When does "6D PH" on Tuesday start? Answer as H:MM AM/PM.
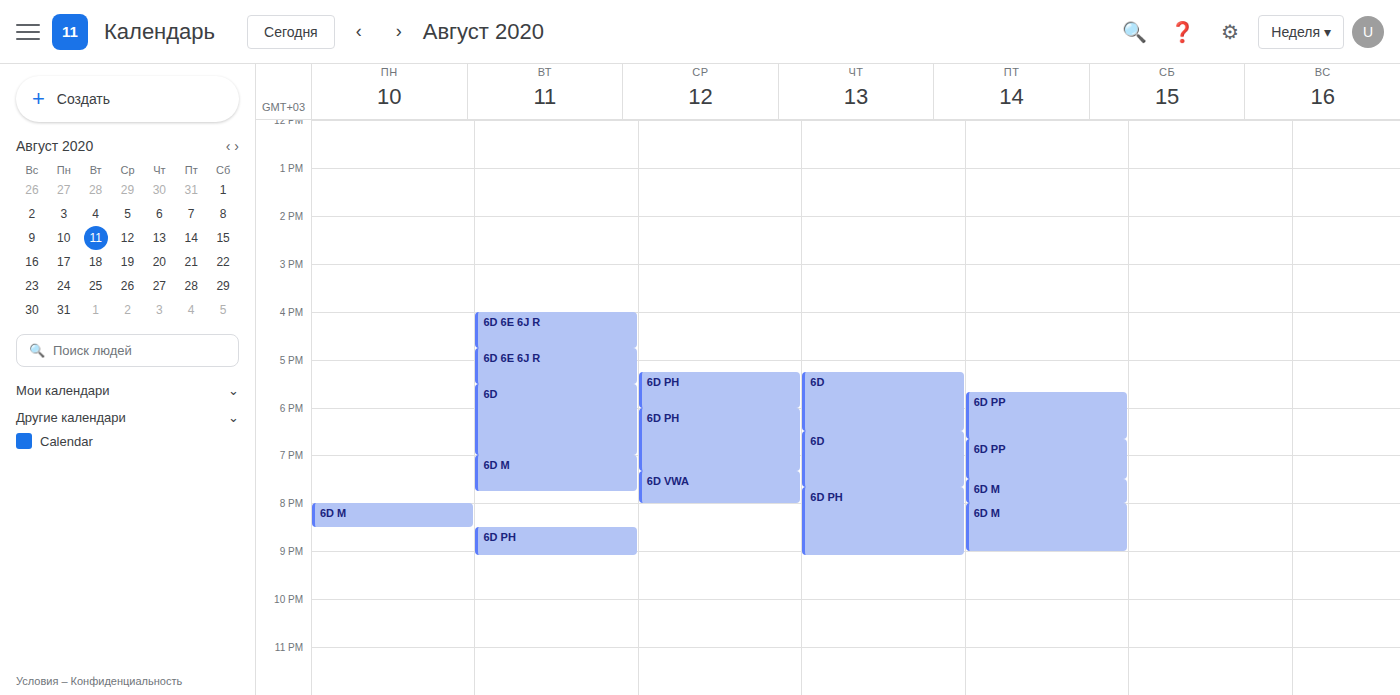
8:30 PM